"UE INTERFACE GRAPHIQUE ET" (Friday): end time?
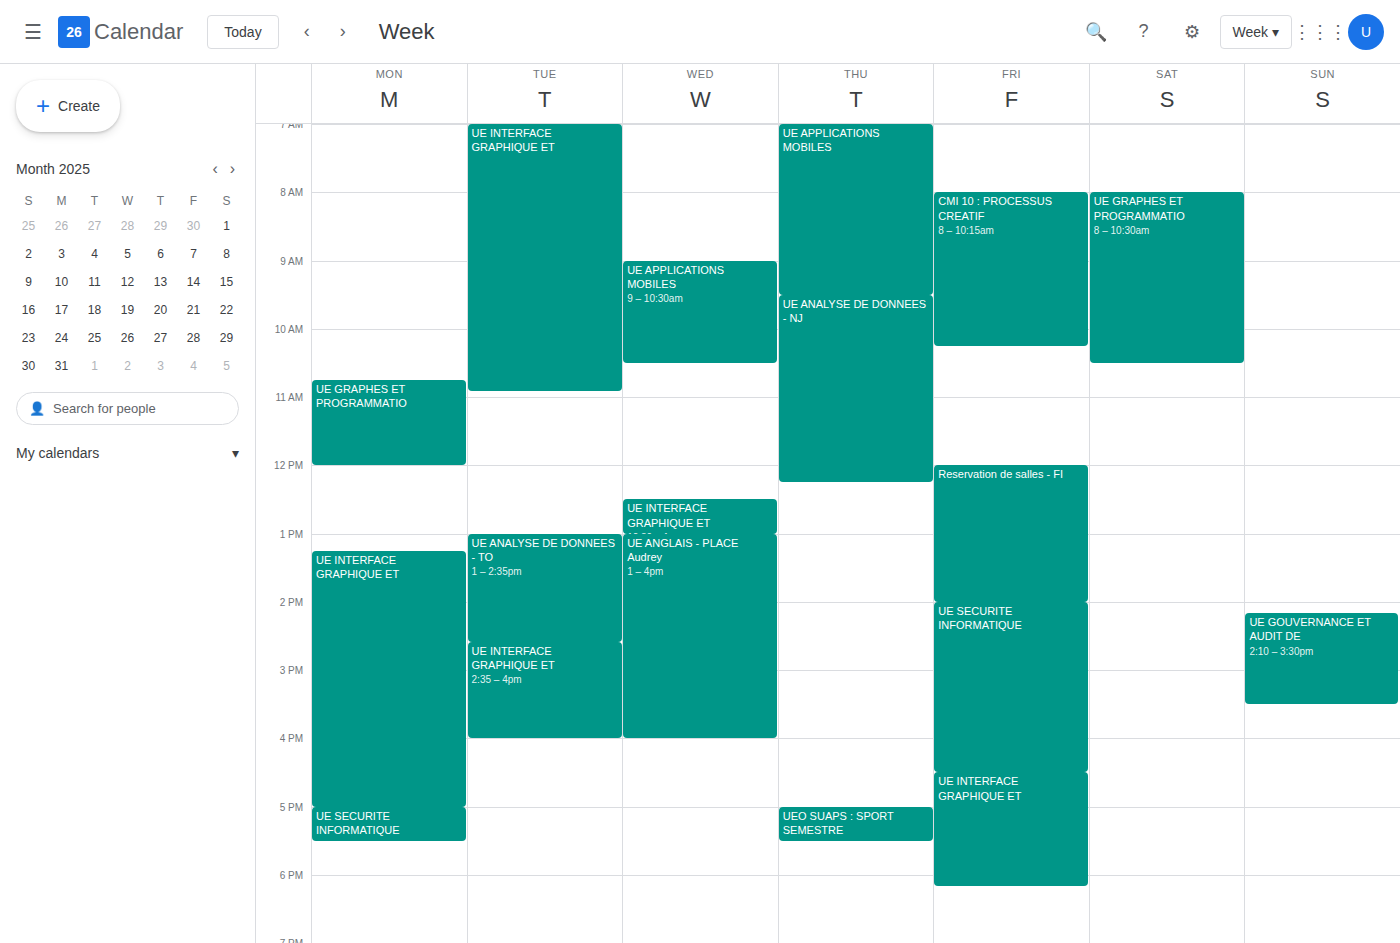
6:10 PM